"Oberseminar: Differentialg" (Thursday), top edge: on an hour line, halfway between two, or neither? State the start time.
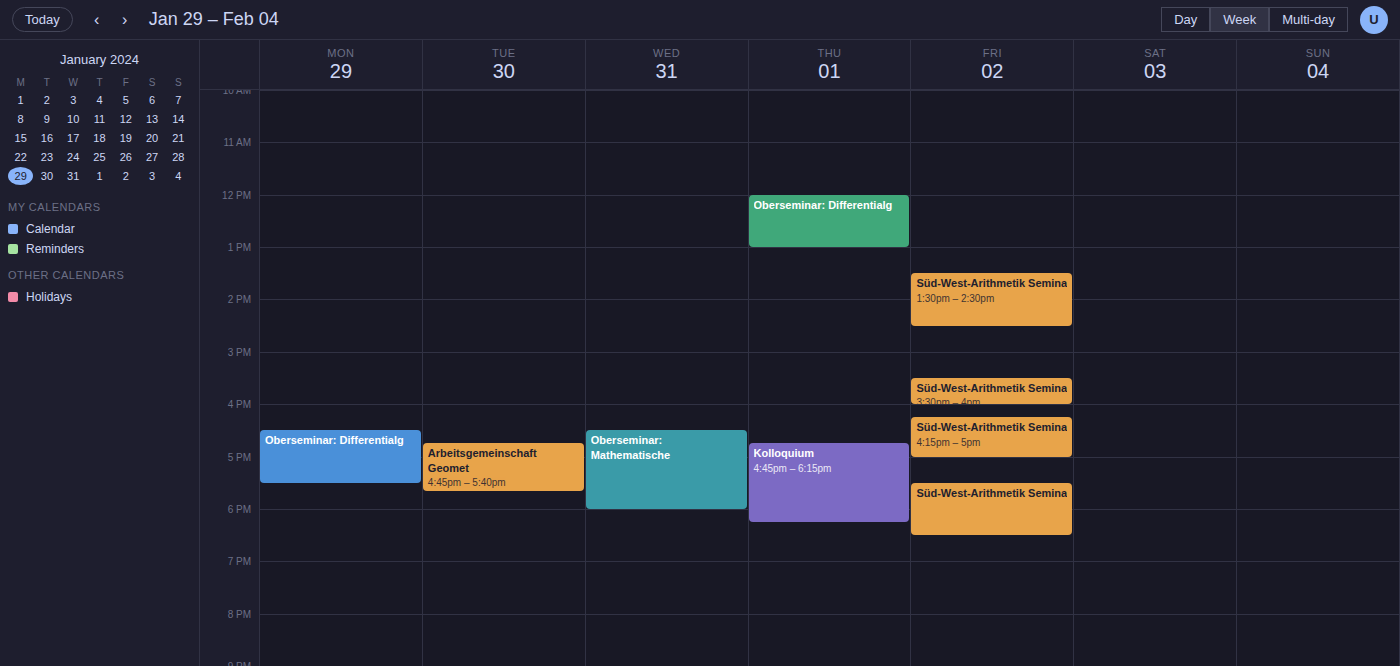
12:00 PM -- exactly on the 12 PM line.